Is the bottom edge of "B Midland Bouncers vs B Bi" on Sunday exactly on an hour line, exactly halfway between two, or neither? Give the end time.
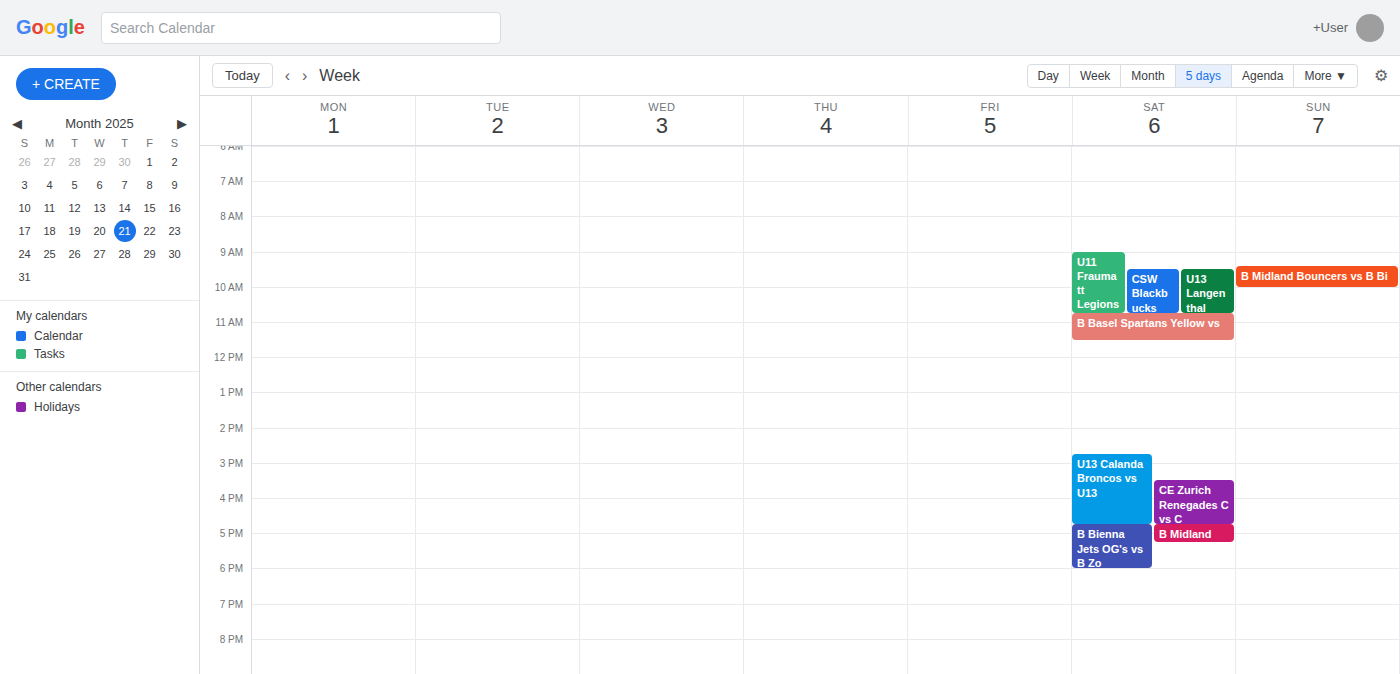
10:00 AM -- exactly on the 10 AM line.